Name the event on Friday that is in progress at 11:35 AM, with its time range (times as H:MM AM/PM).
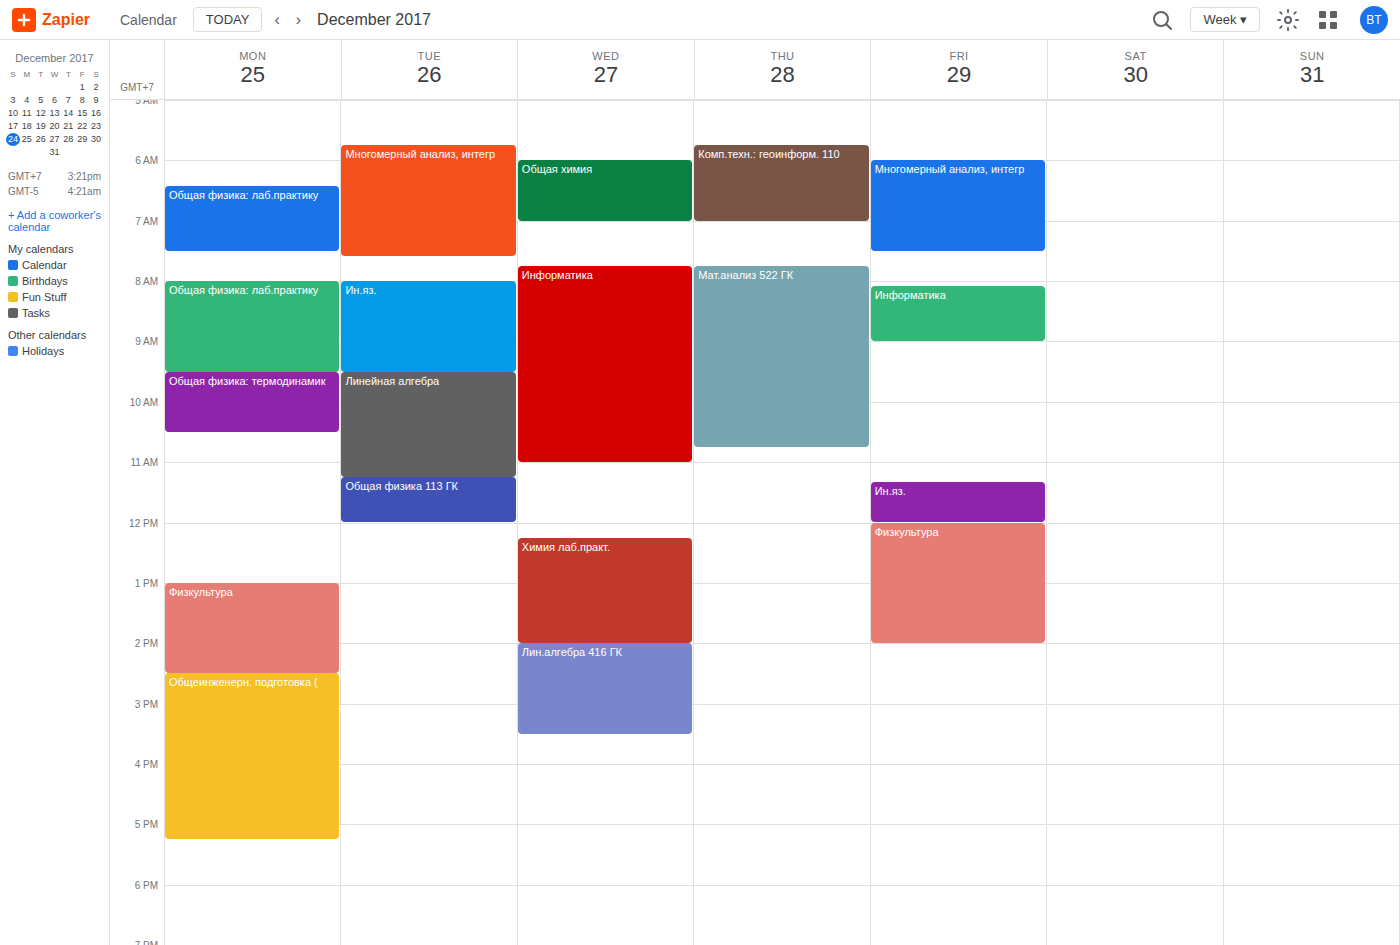
"Ин.яз.", 11:20 AM to 12:00 PM